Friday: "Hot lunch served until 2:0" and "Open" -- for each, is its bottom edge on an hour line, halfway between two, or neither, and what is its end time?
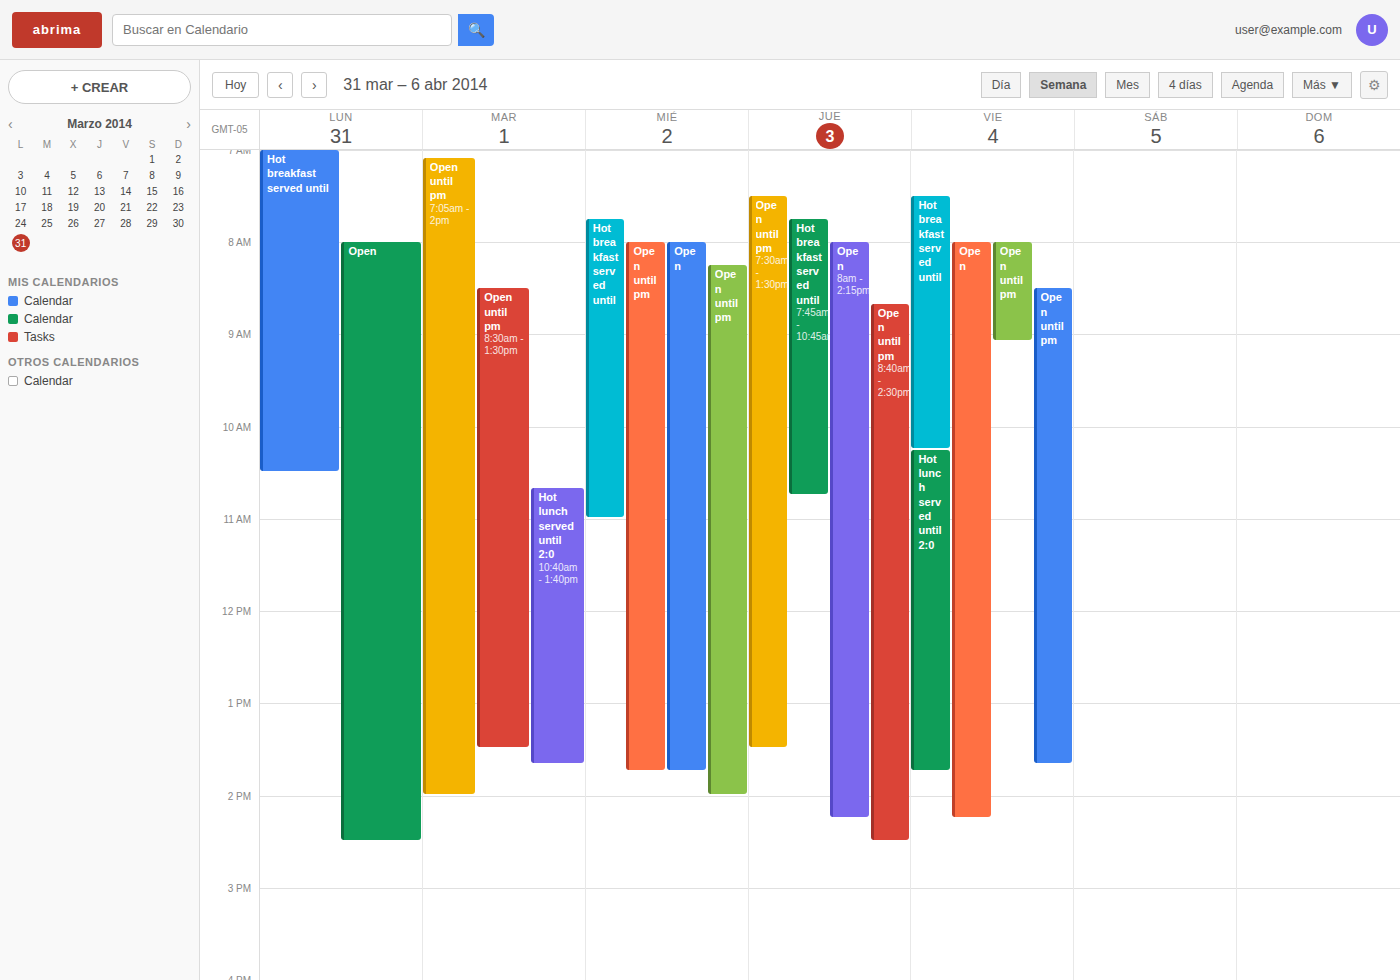
"Hot lunch served until 2:0": 1:45 PM, neither: three quarters of the way from the 1 PM line to the 2 PM line. "Open": 2:15 PM, neither: a quarter of the way from the 2 PM line to the 3 PM line.